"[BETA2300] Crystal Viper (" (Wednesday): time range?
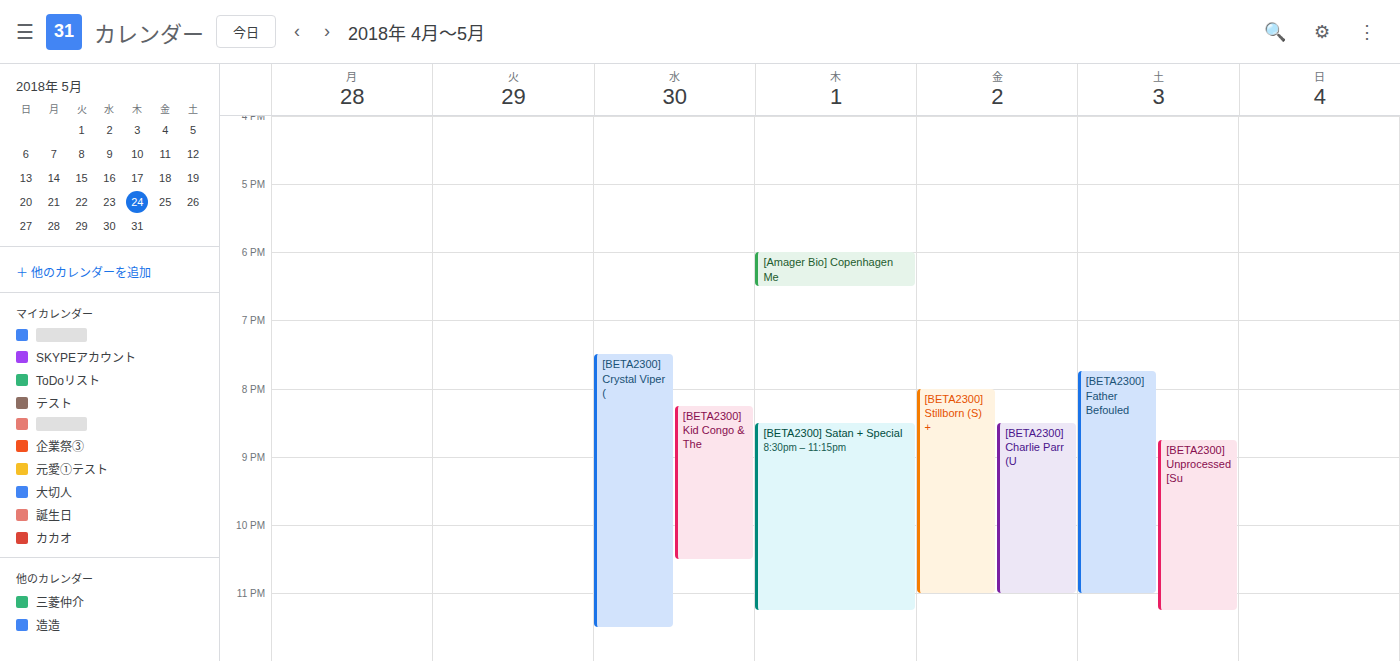
7:30 PM to 11:30 PM